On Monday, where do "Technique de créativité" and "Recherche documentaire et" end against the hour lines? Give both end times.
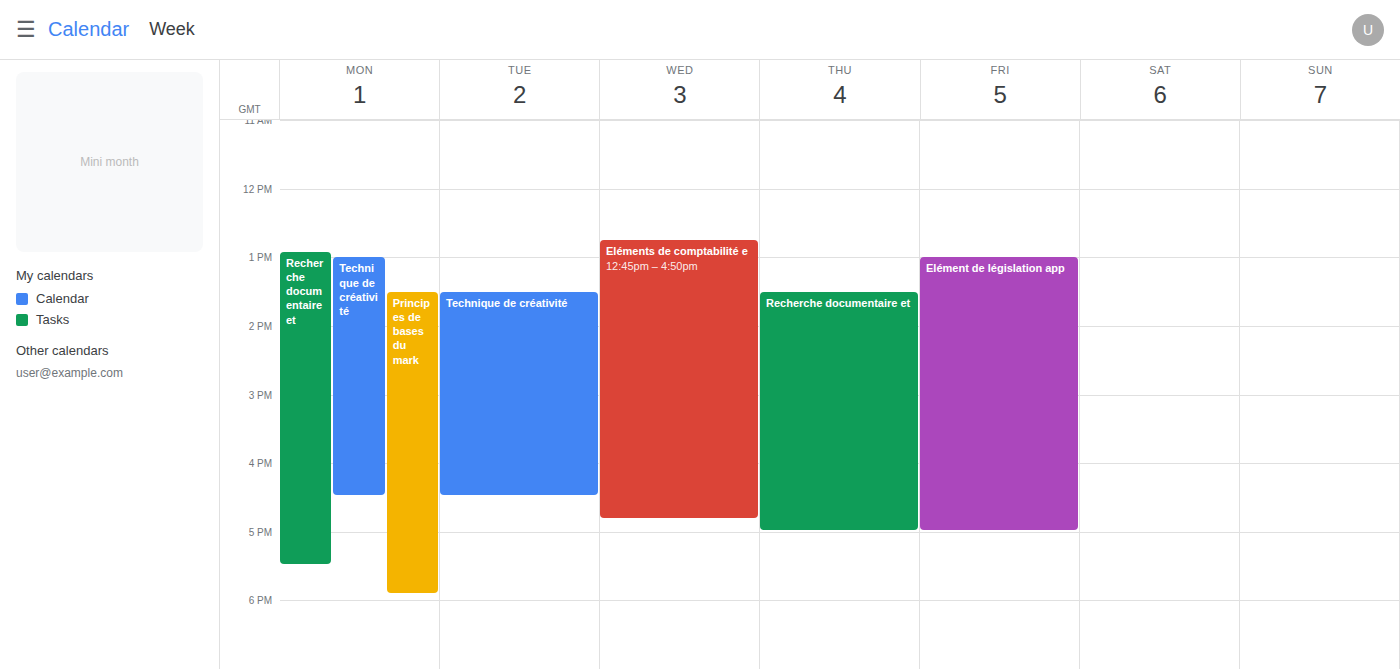
"Technique de créativité": 16:30, halfway between the 16:00 and 17:00 lines. "Recherche documentaire et": 17:30, halfway between the 17:00 and 18:00 lines.